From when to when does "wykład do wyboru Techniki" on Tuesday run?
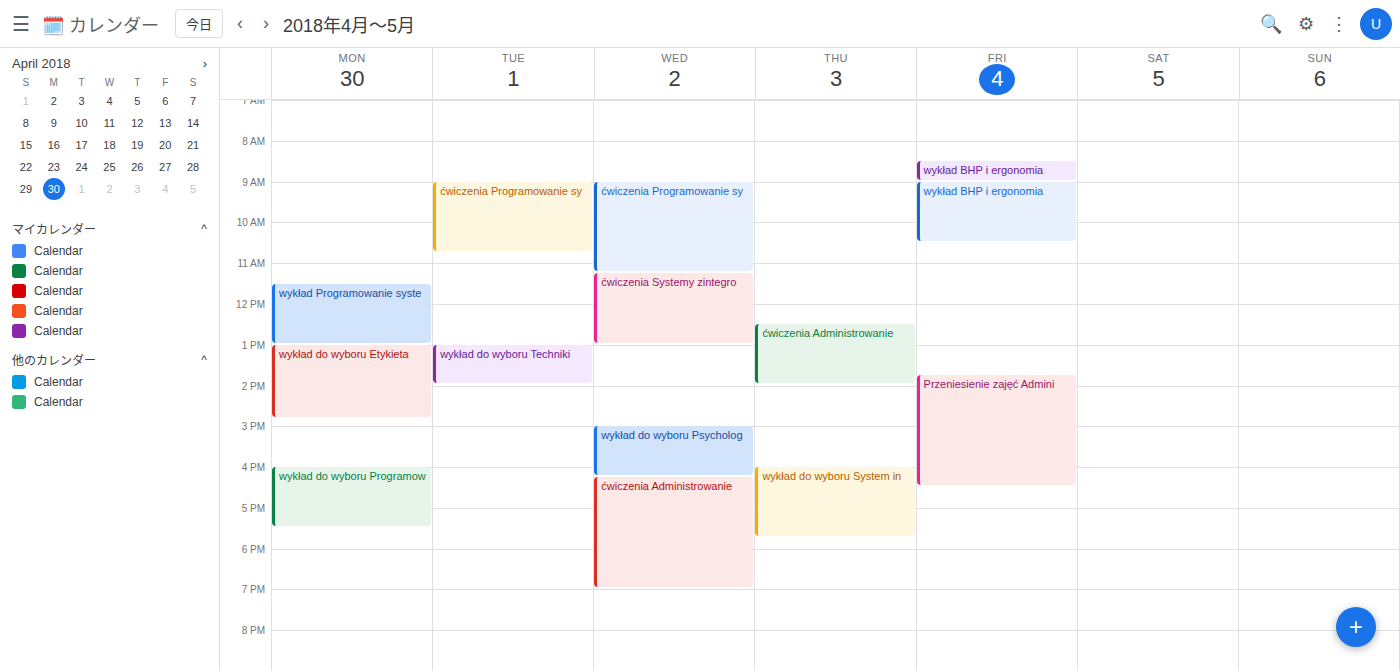
1:00 PM to 2:00 PM